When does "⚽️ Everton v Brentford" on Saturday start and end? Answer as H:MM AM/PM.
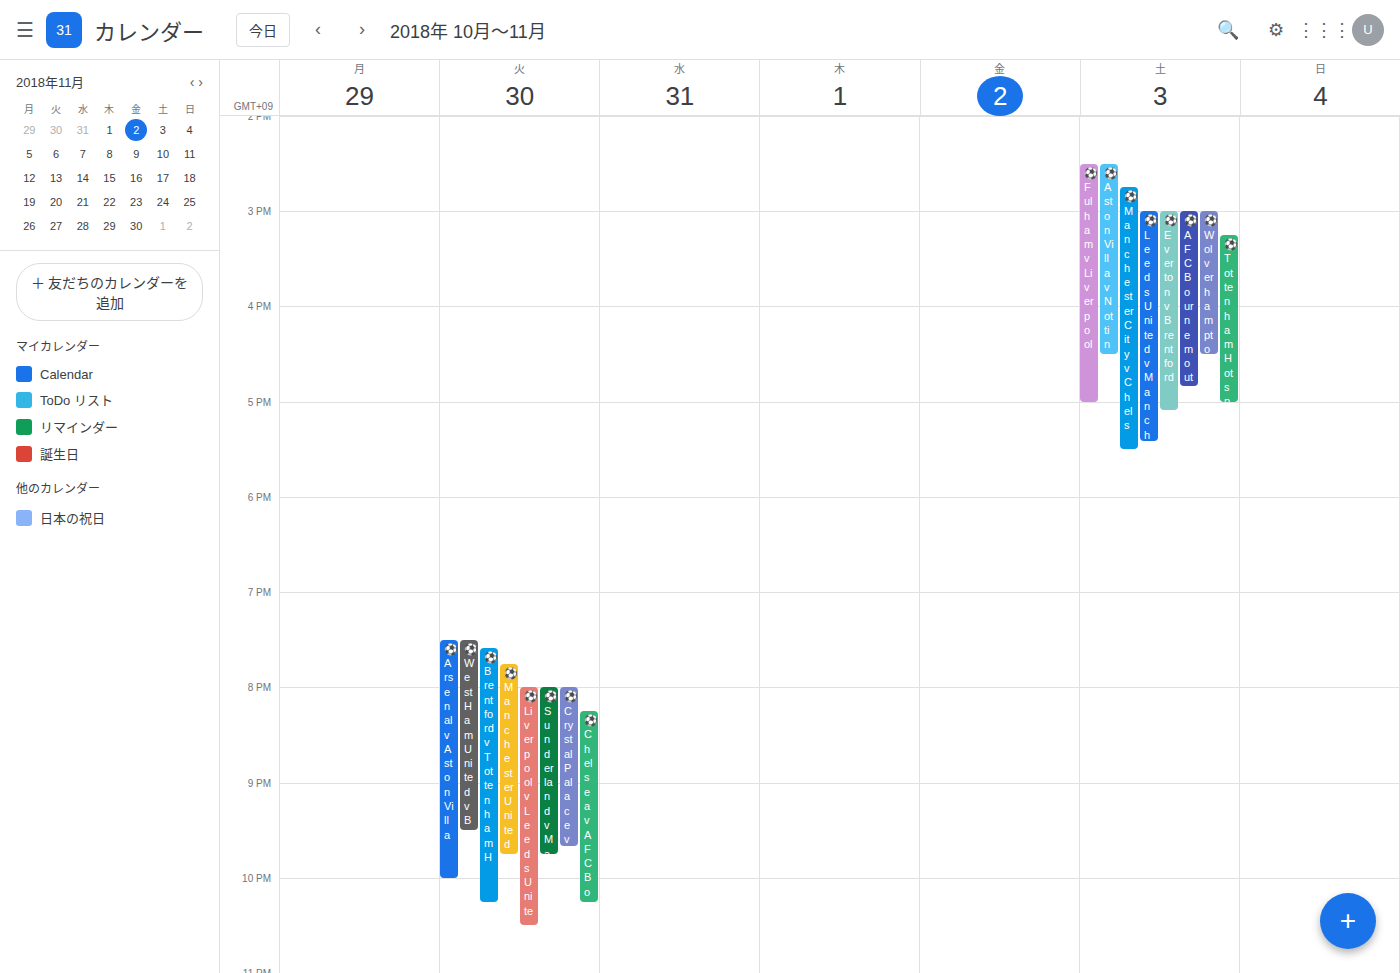
3:00 PM to 5:05 PM